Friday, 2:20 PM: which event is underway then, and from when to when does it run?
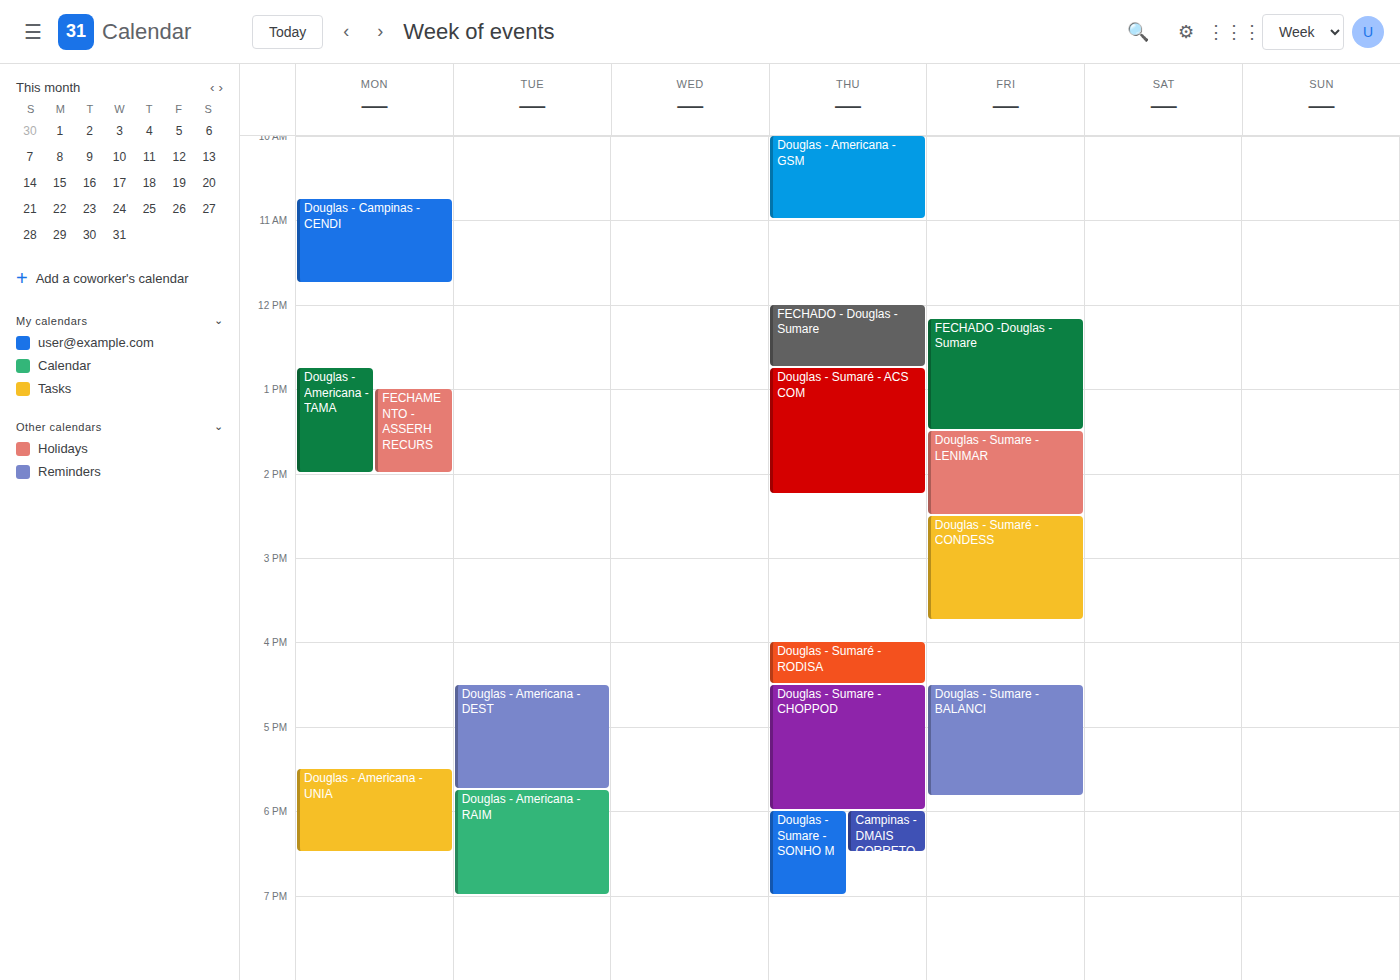
"Douglas - Sumare - LENIMAR", 1:30 PM to 2:30 PM